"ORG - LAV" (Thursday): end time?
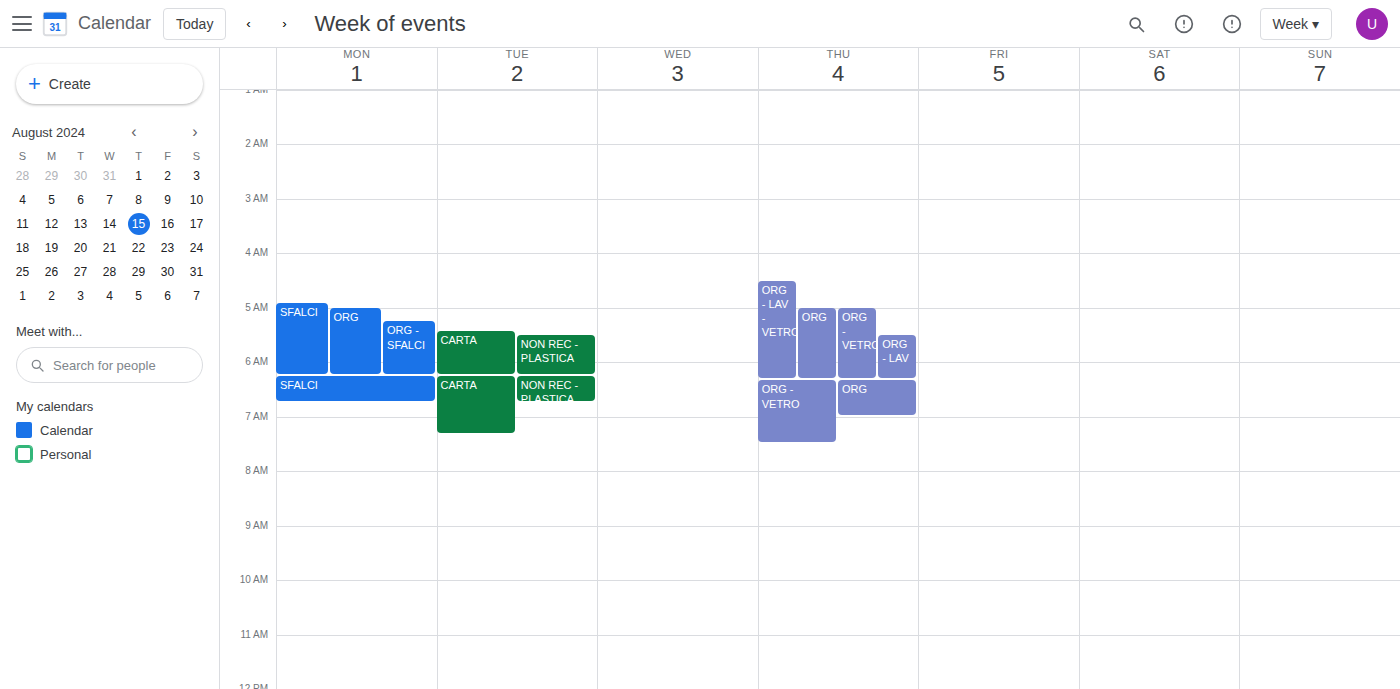
6:20 AM